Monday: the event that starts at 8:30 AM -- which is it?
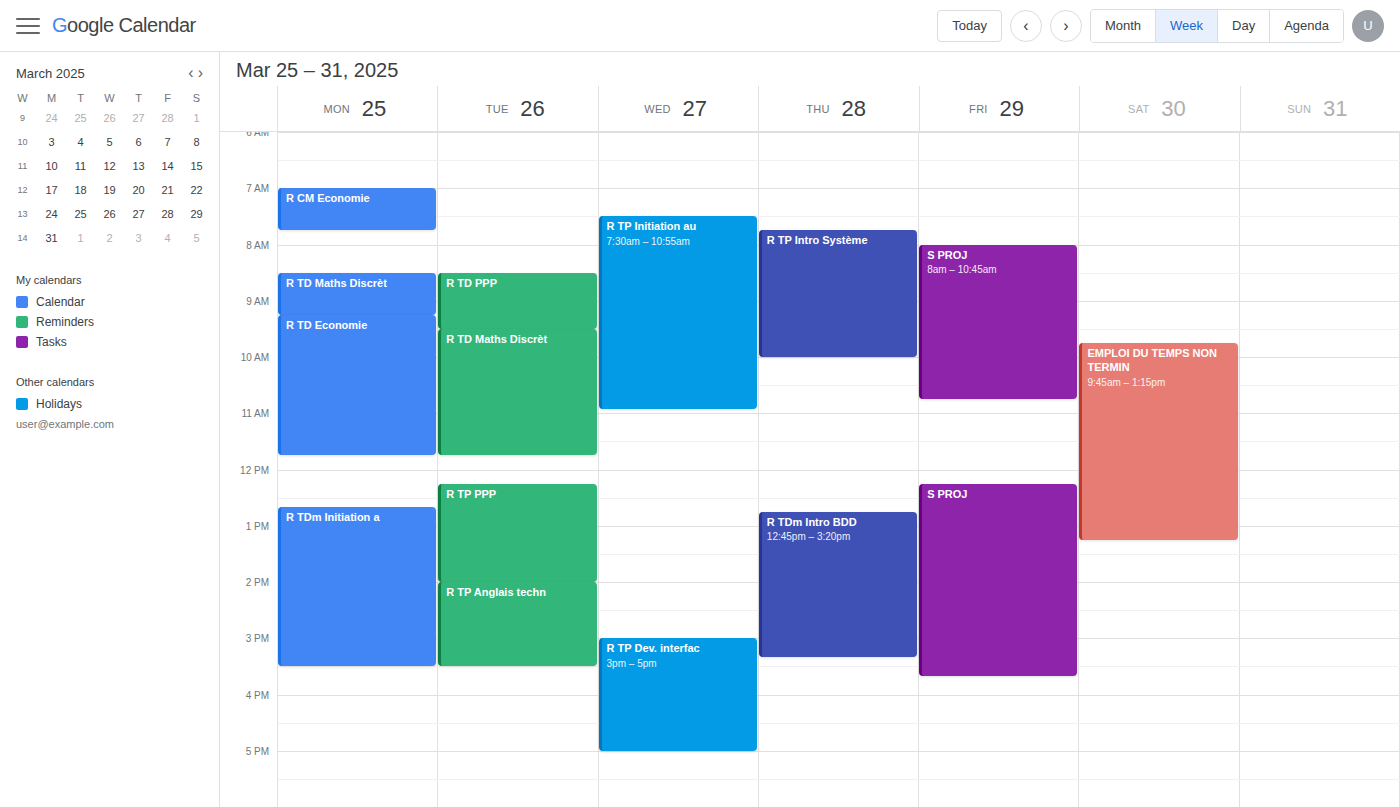
"R TD Maths Discrèt"